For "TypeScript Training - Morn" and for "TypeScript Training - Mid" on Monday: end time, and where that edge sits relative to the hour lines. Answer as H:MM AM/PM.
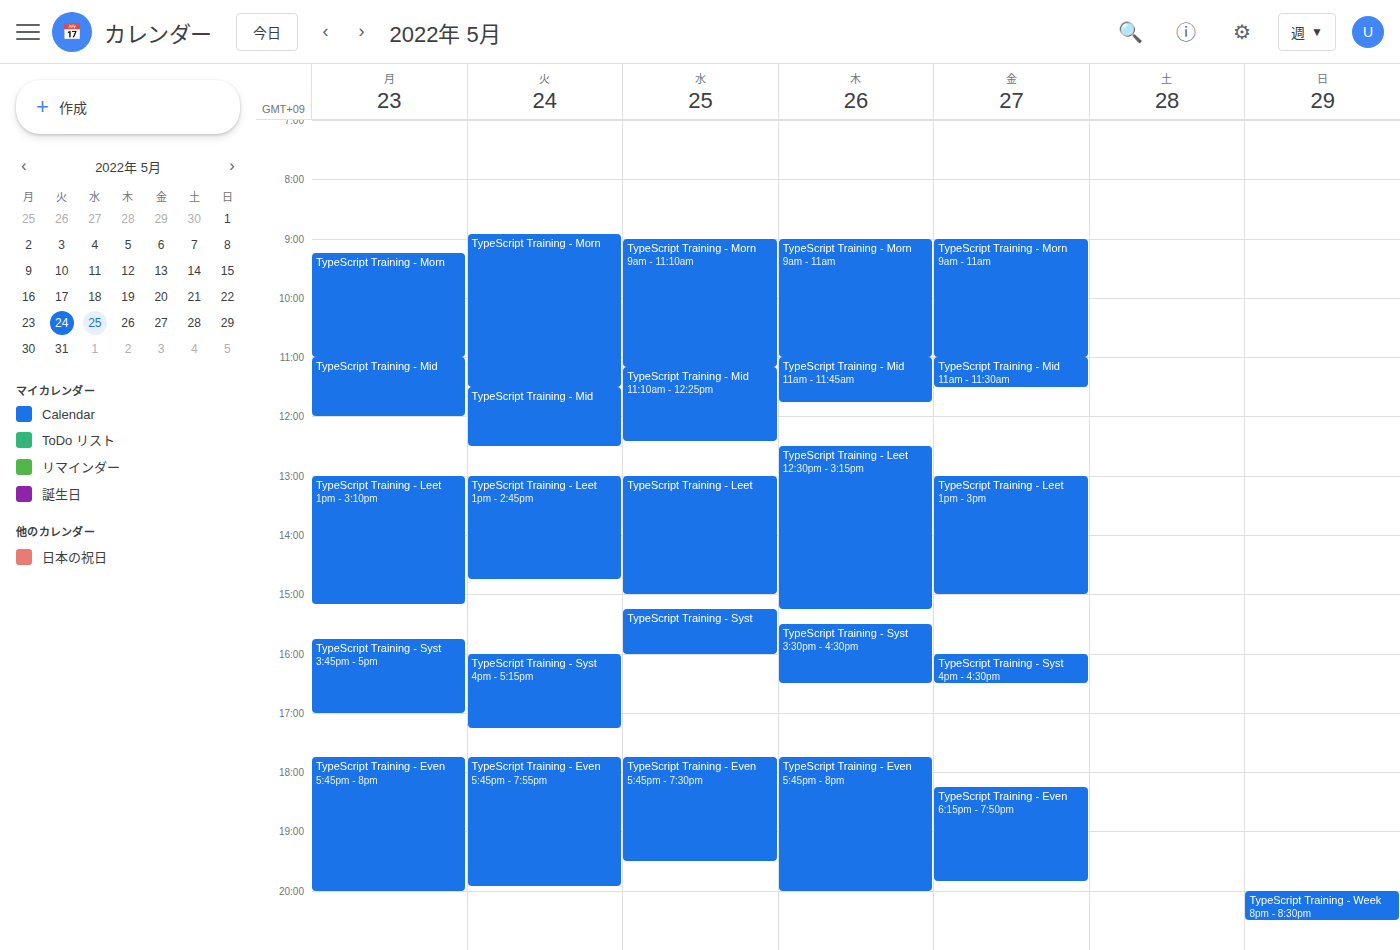
"TypeScript Training - Morn": 11:00 AM, exactly on the 11 AM line. "TypeScript Training - Mid": 12:00 PM, exactly on the 12 PM line.